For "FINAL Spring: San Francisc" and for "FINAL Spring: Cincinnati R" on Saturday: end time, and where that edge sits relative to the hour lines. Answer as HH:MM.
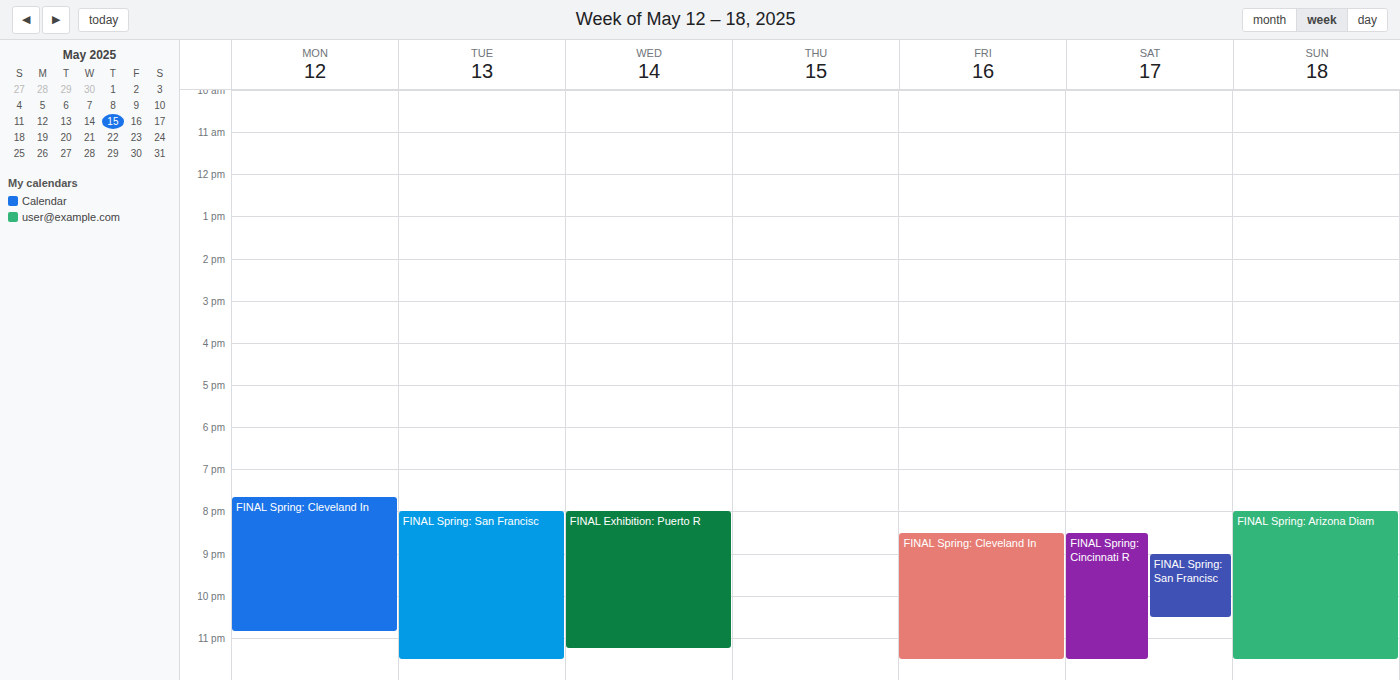
"FINAL Spring: San Francisc": 22:30, halfway between the 22:00 and 23:00 lines. "FINAL Spring: Cincinnati R": 23:30, halfway between the 23:00 and 24:00 lines.